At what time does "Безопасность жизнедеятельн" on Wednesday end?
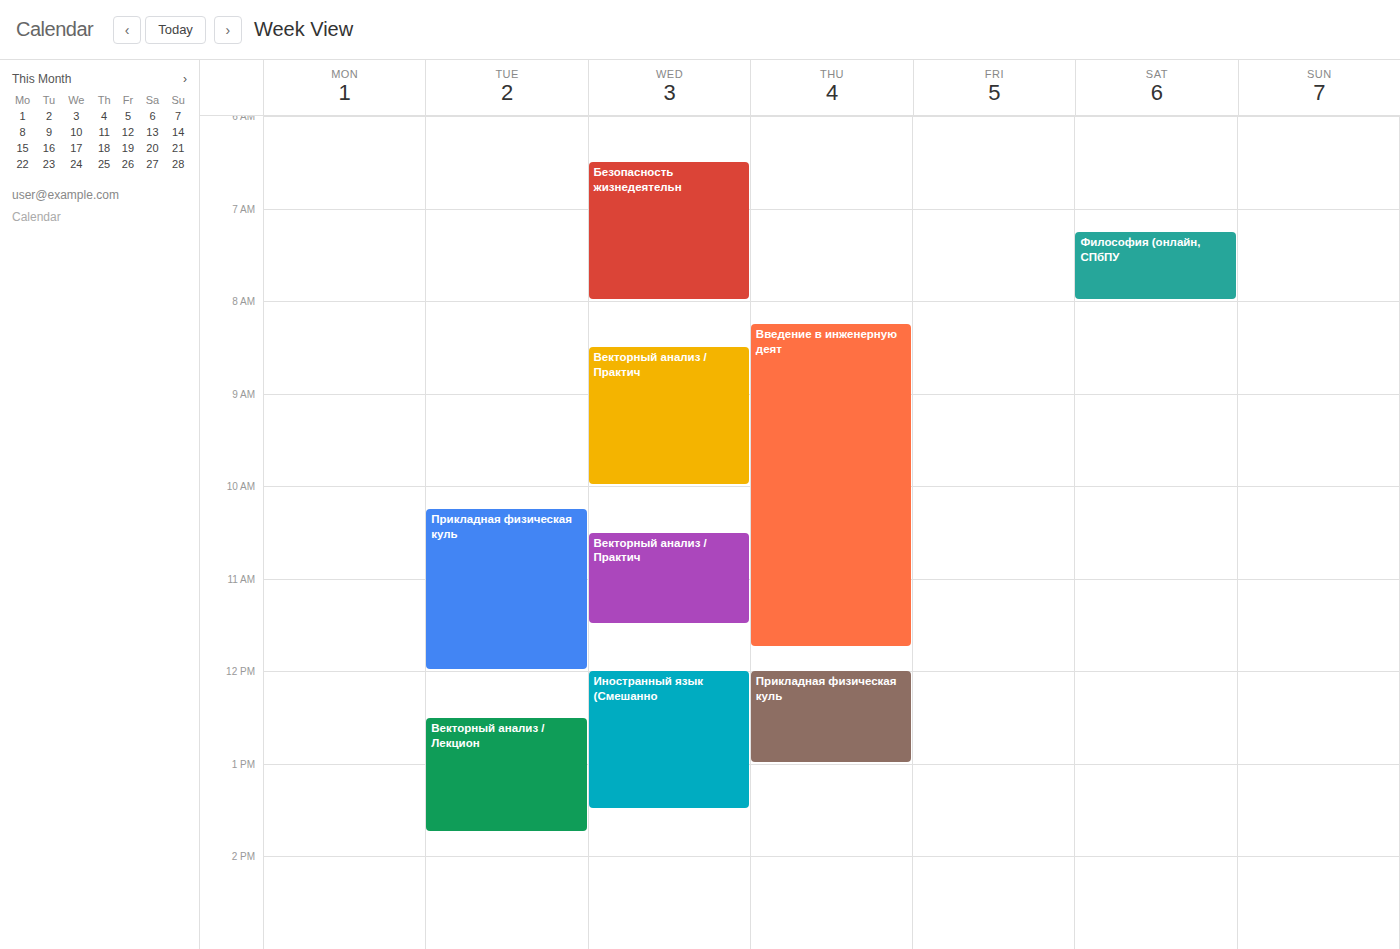
8:00 AM